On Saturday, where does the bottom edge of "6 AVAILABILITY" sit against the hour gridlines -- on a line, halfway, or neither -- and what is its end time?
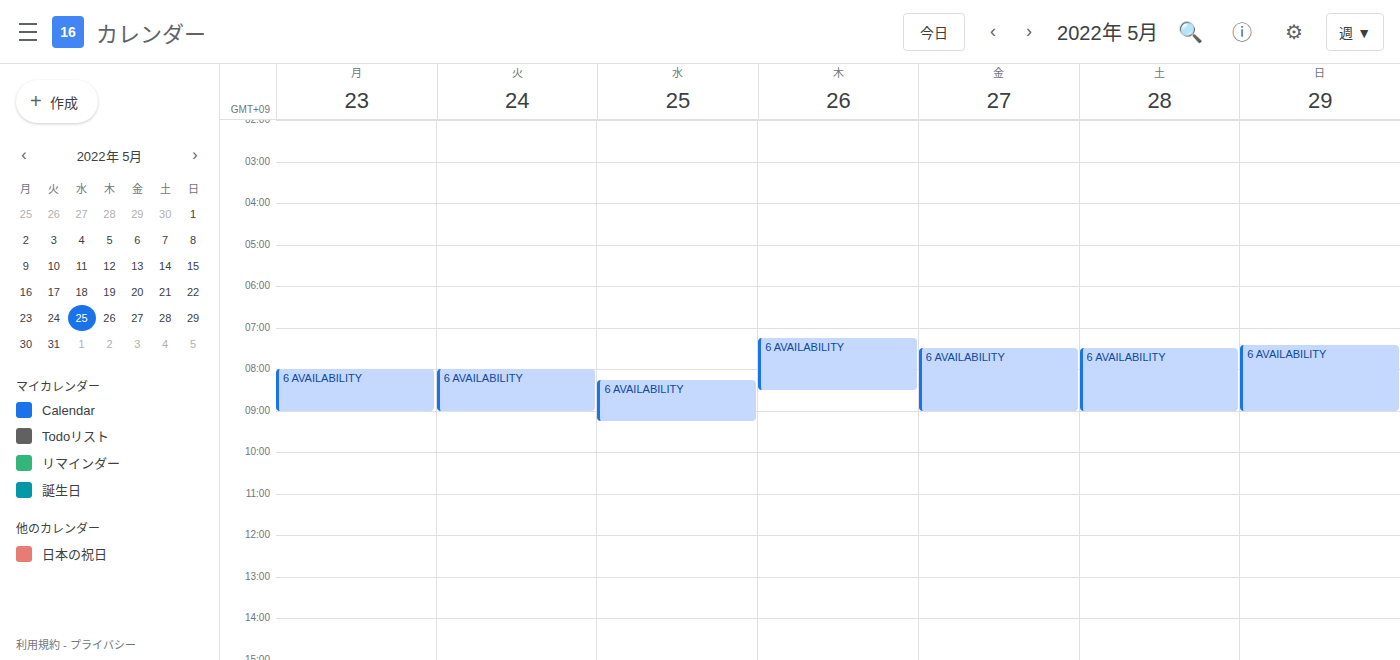
9:00 AM -- exactly on the 9 AM line.